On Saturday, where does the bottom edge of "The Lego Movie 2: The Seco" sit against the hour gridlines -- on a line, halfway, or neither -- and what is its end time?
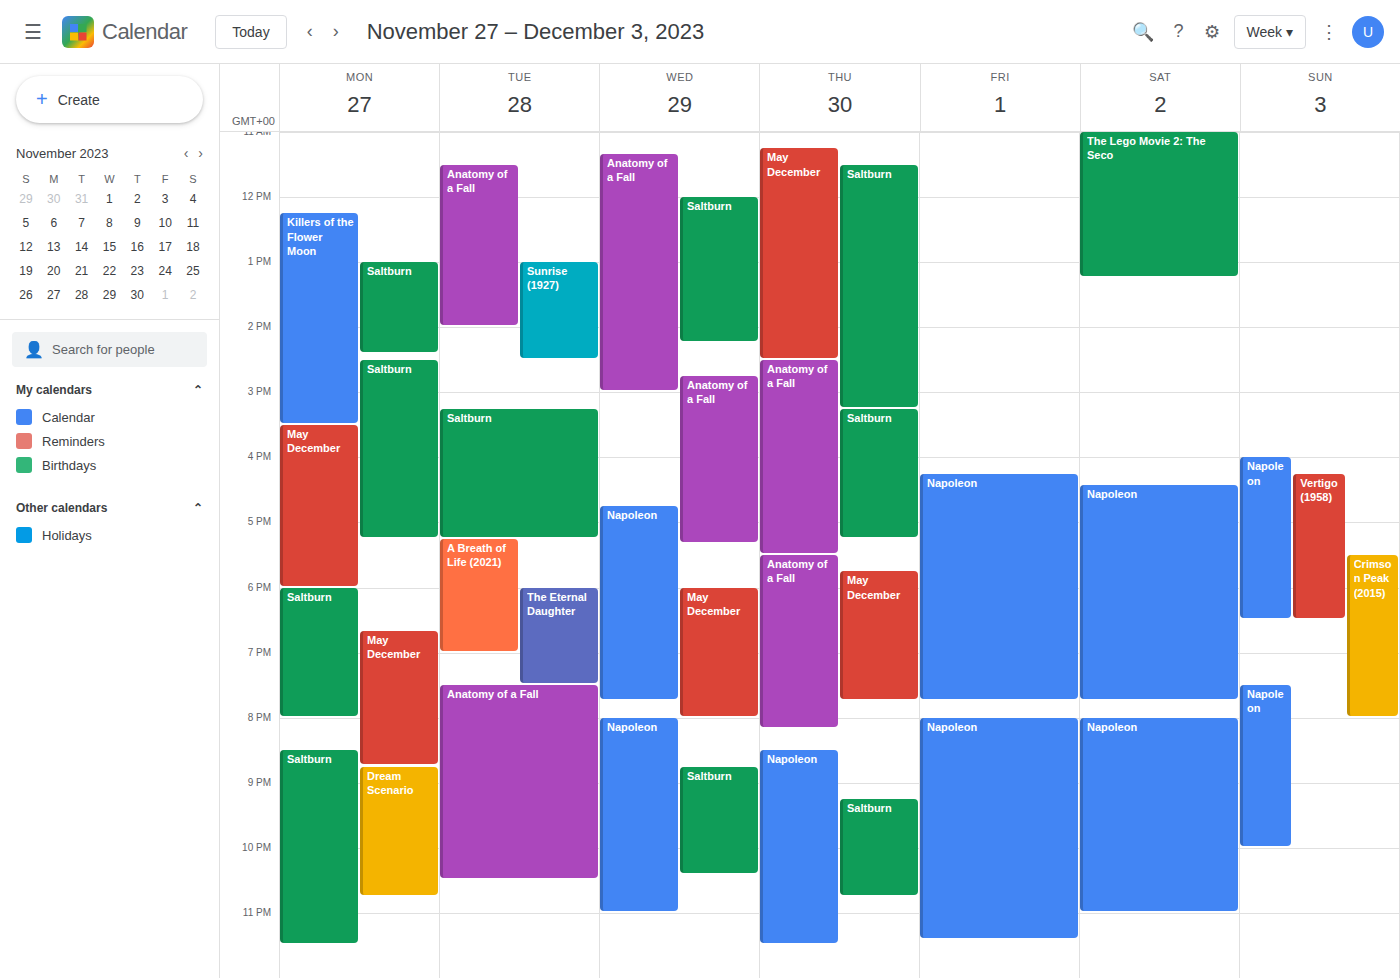
13:15 -- neither: a quarter of the way from the 13:00 line to the 14:00 line.